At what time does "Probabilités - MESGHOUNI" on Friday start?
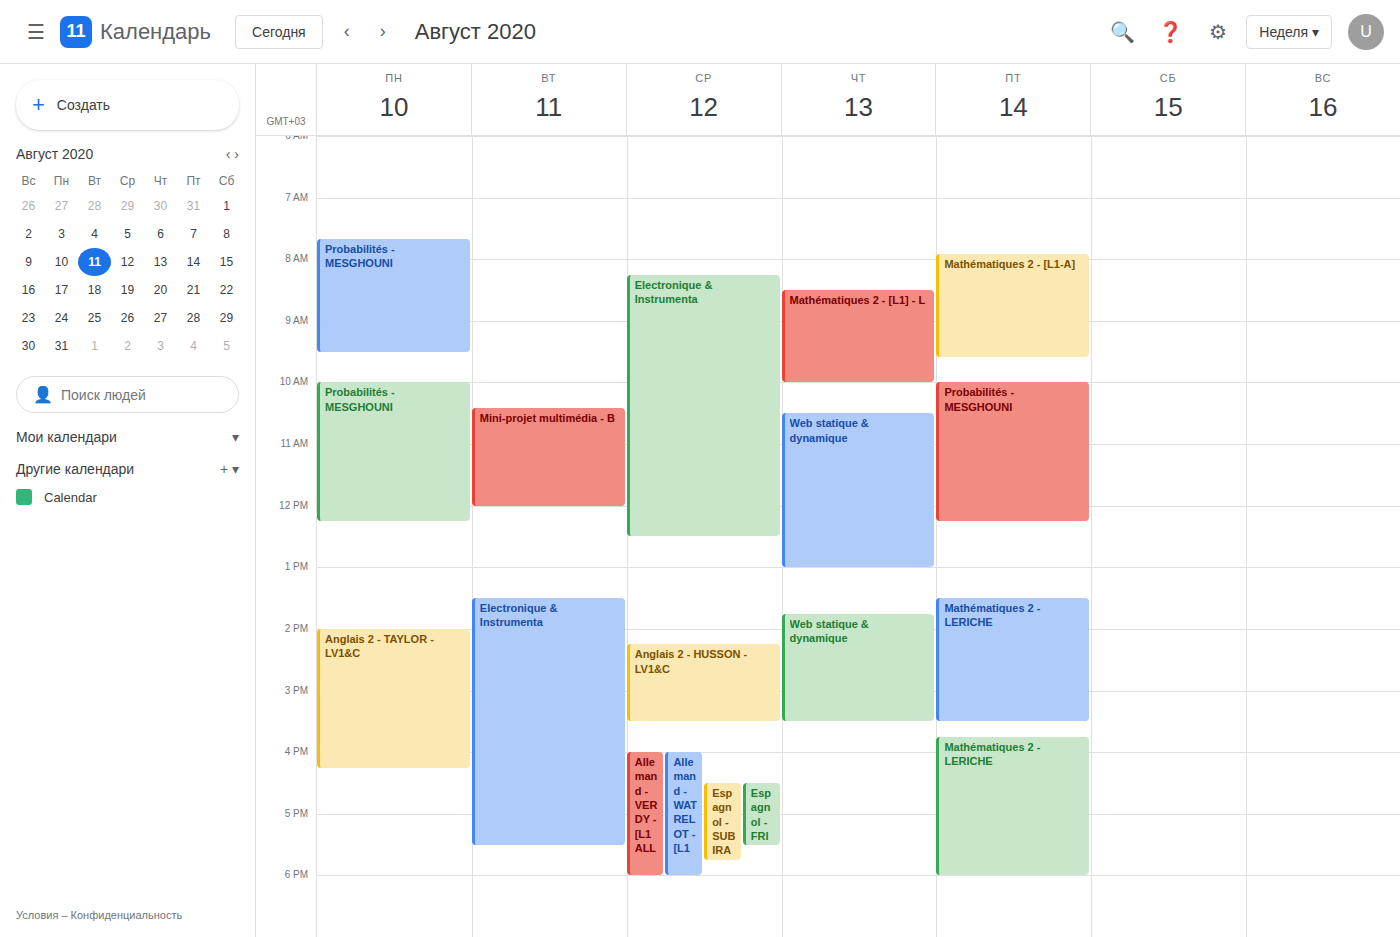
10:00 AM